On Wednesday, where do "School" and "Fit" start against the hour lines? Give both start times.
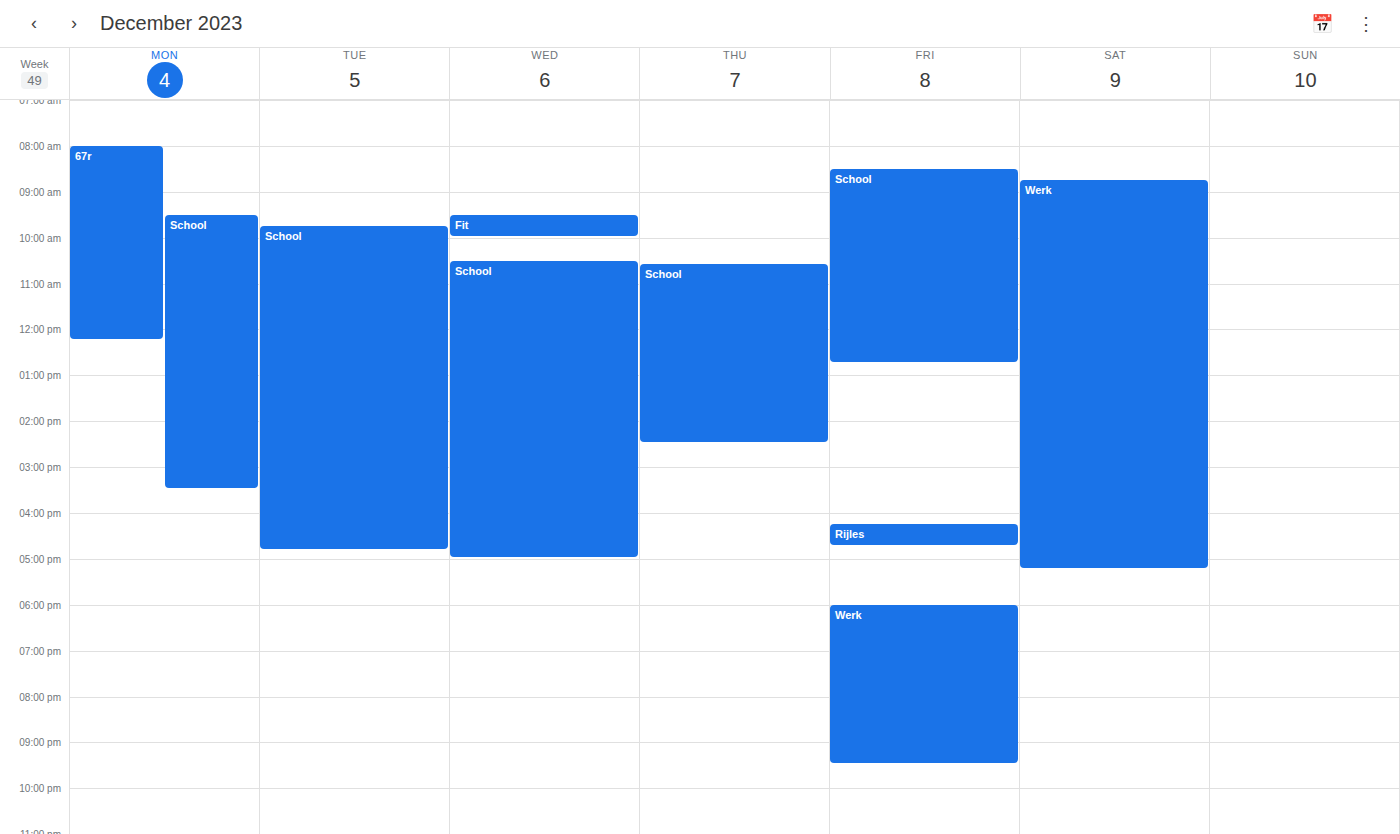
"School": 10:30 AM, halfway between the 10 AM and 11 AM lines. "Fit": 9:30 AM, halfway between the 9 AM and 10 AM lines.